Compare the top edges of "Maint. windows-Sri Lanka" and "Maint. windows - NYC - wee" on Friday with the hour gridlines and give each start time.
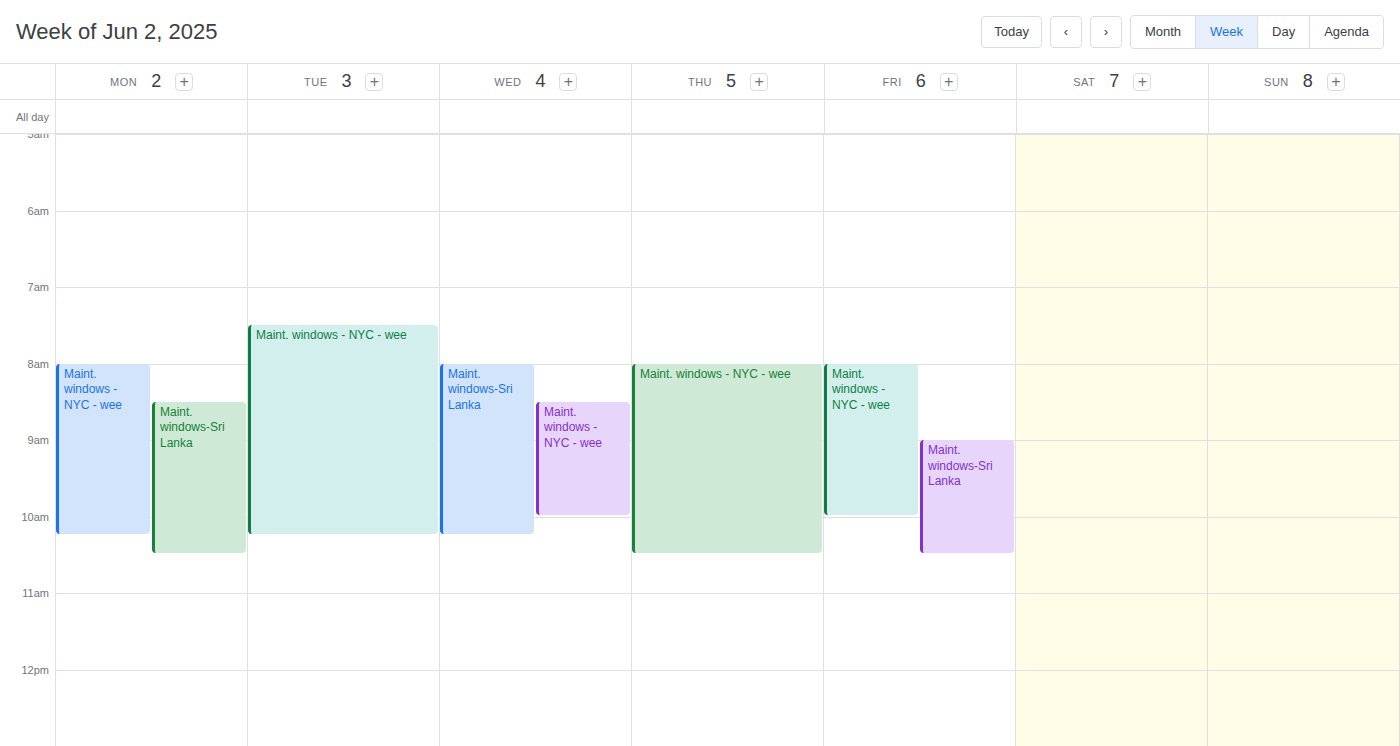
"Maint. windows-Sri Lanka": 9:00 AM, exactly on the 9 AM line. "Maint. windows - NYC - wee": 8:00 AM, exactly on the 8 AM line.